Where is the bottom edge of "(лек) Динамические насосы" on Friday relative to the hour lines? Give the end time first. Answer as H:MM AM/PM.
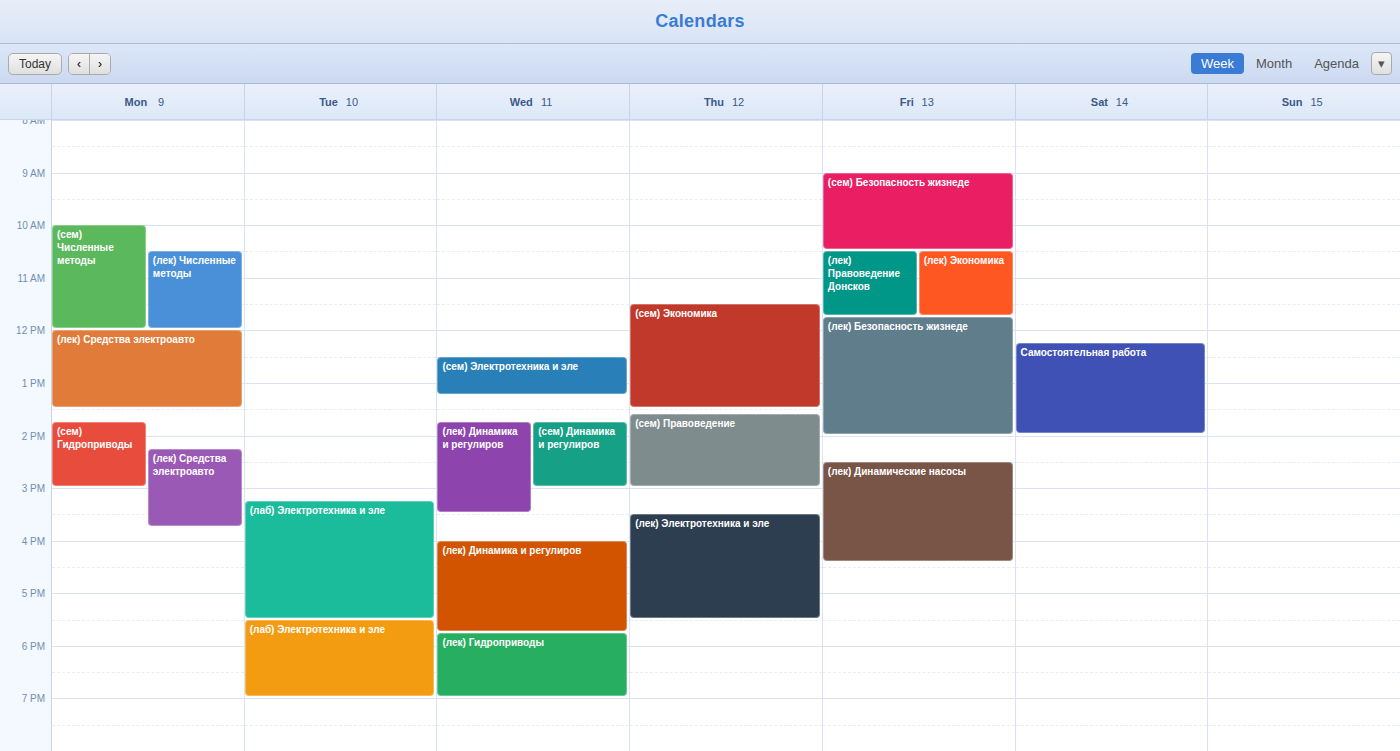
4:25 PM -- neither: 25 minutes below the 4 PM line and 35 minutes above the 5 PM line.